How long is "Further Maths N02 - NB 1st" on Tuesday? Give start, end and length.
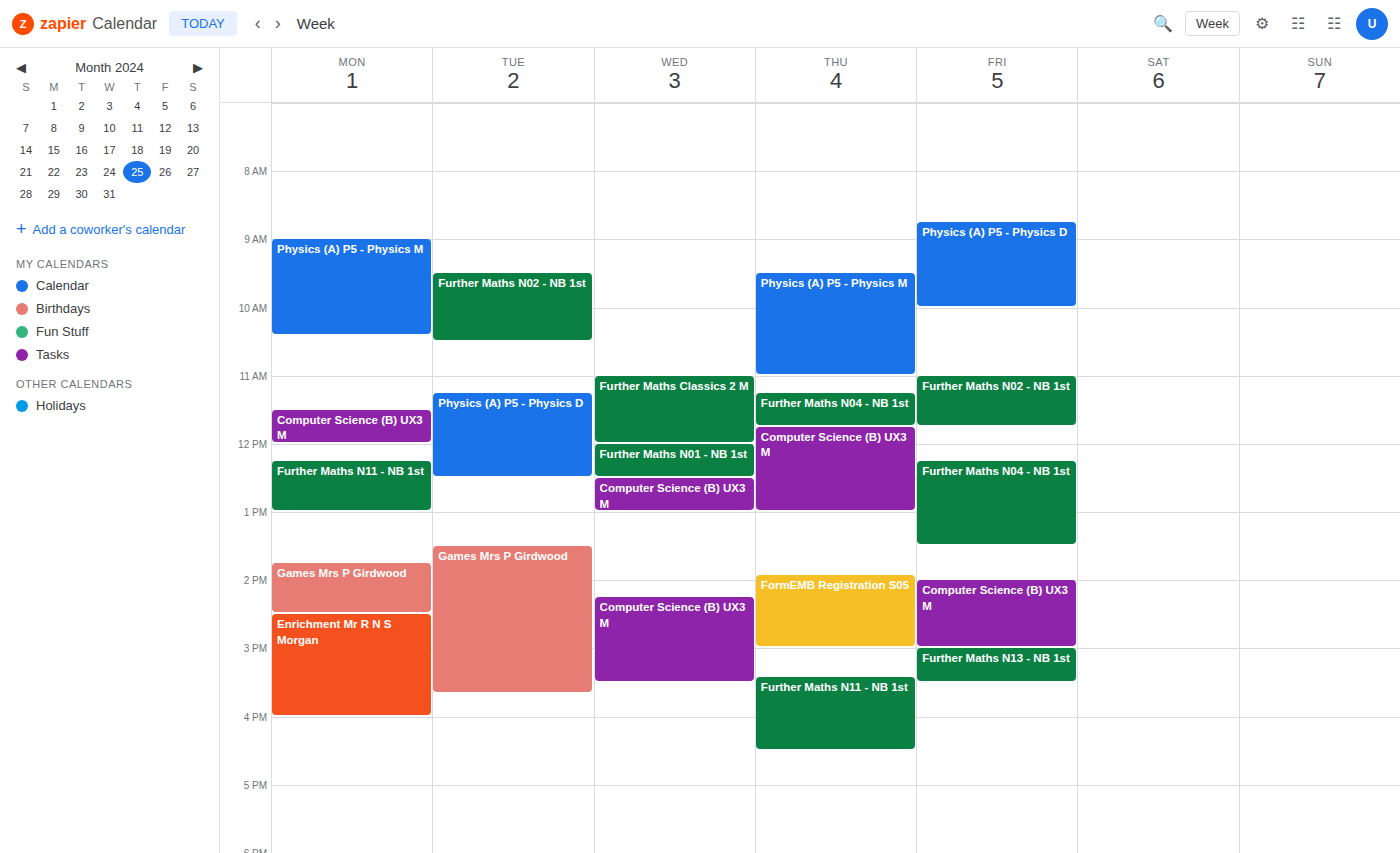
09:30 to 10:30, 1 hour